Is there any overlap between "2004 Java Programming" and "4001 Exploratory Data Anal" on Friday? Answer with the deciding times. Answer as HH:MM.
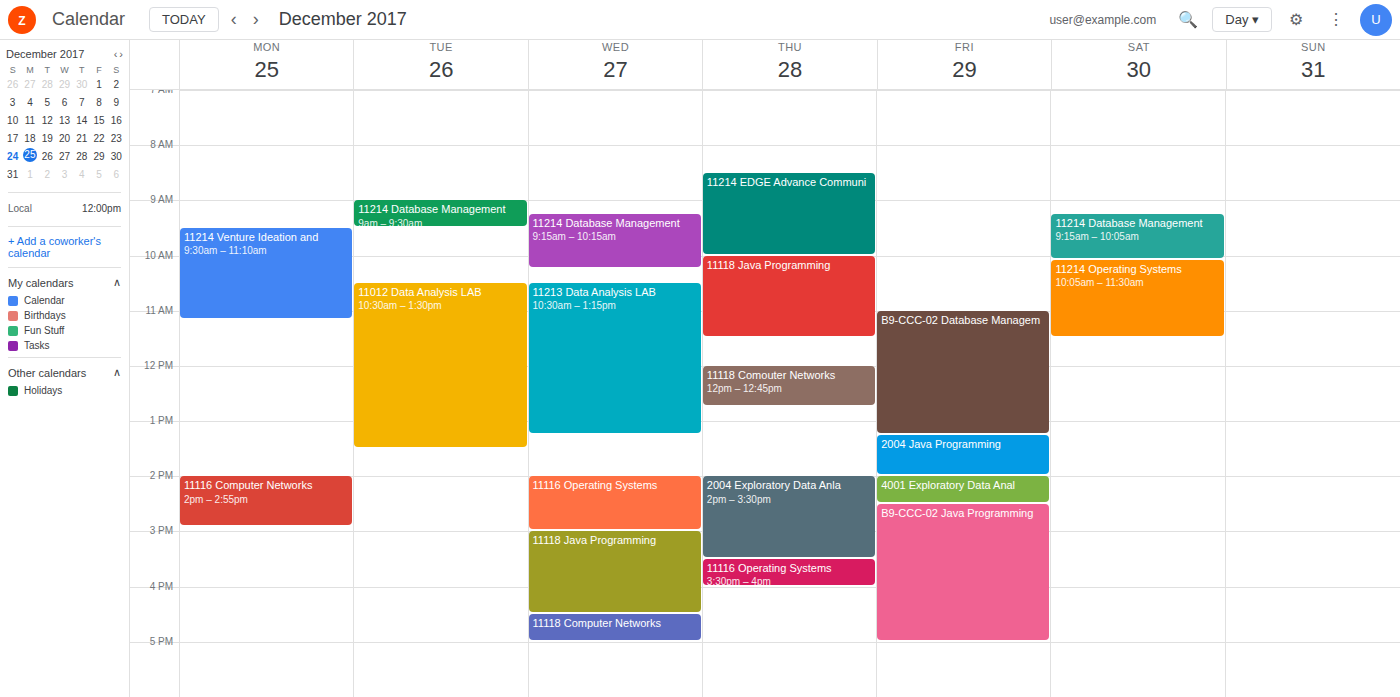
"2004 Java Programming" ends at 14:00, exactly when "4001 Exploratory Data Anal" starts -- they touch but do not overlap.